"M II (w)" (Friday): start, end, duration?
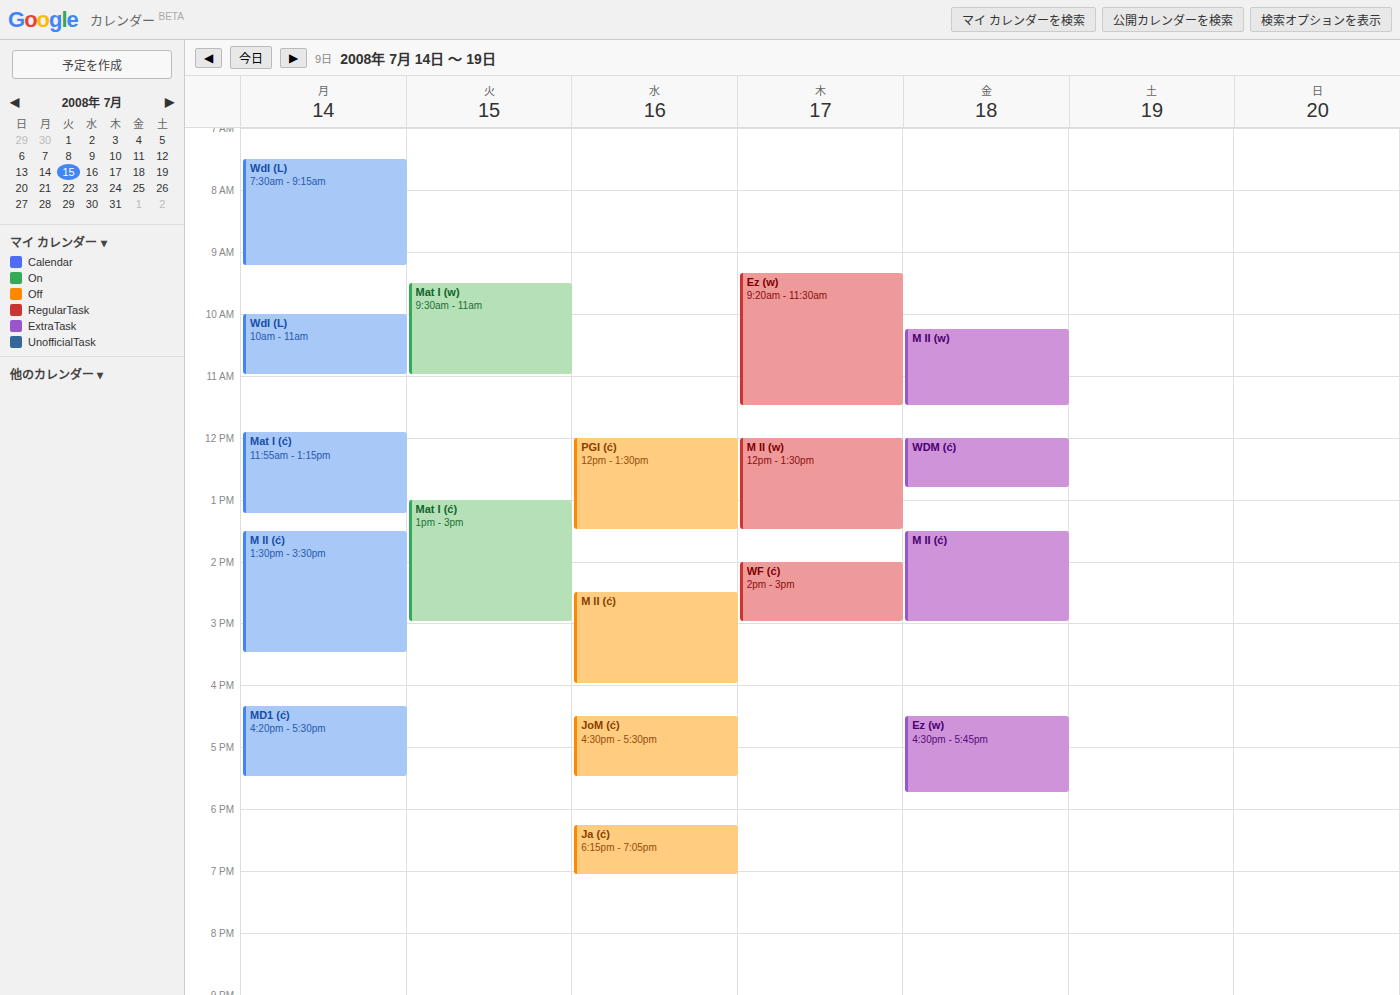
10:15 to 11:30, 1 hour 15 minutes